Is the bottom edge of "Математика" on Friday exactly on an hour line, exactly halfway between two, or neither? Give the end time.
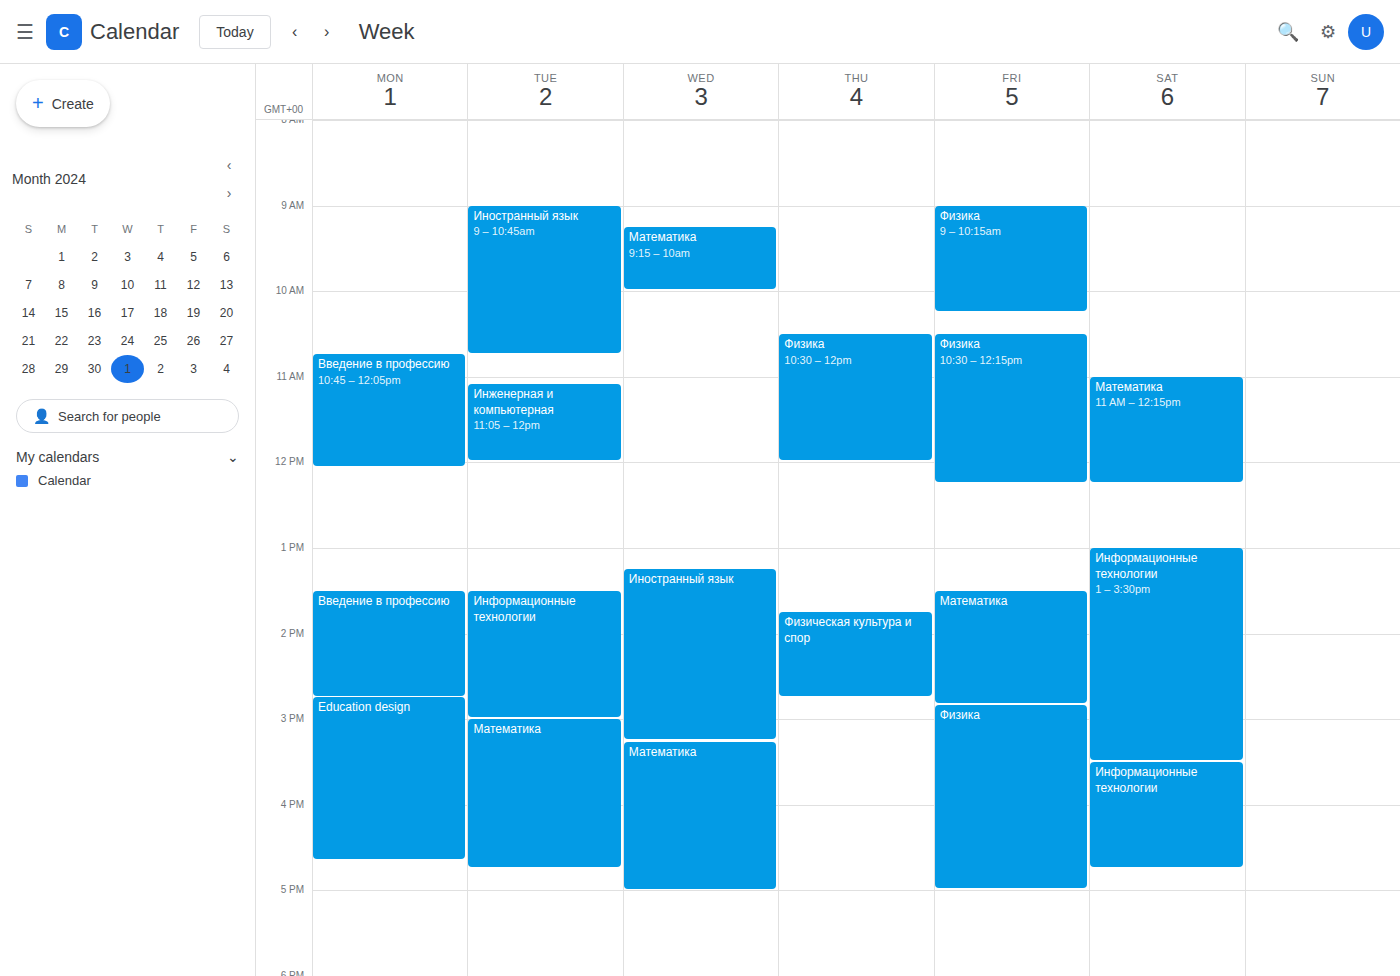
2:50 PM -- neither: 50 minutes below the 2 PM line and 10 minutes above the 3 PM line.